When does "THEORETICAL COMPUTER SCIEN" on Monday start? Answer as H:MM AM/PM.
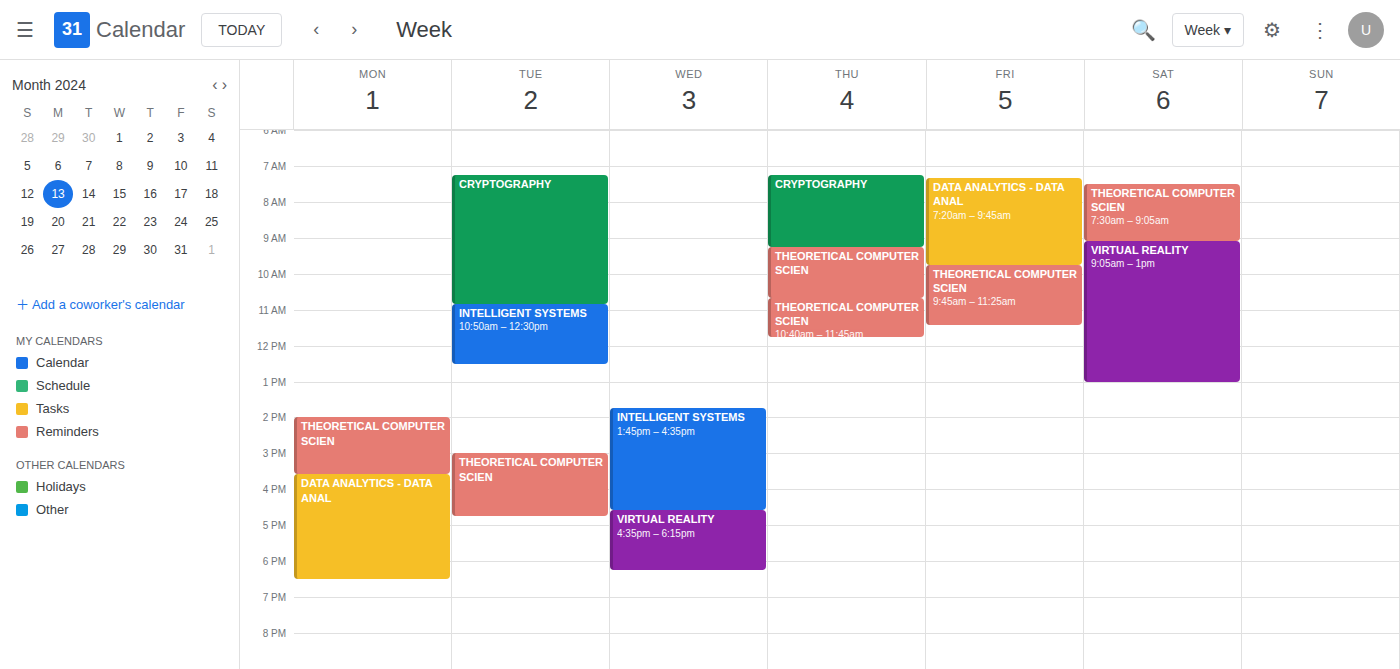
2:00 PM